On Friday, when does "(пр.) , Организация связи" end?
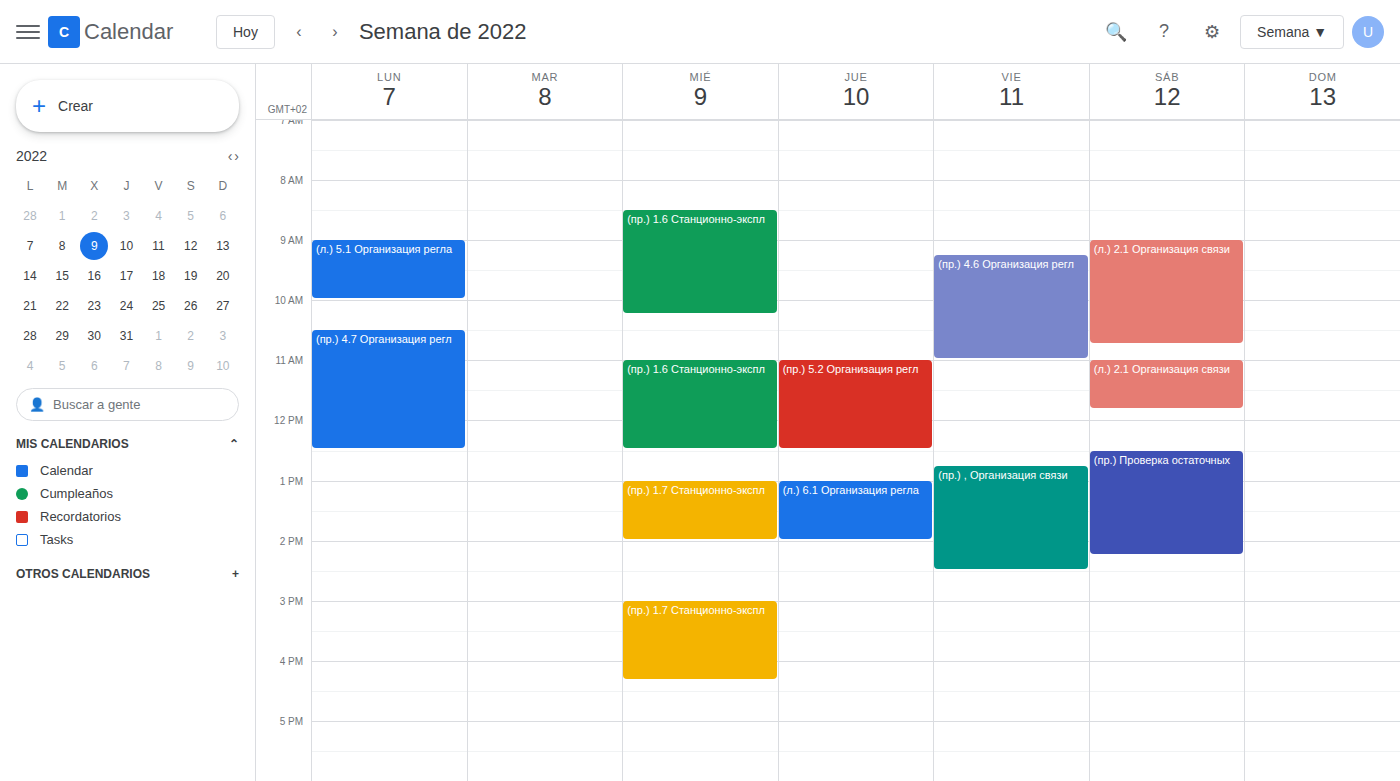
2:30 PM